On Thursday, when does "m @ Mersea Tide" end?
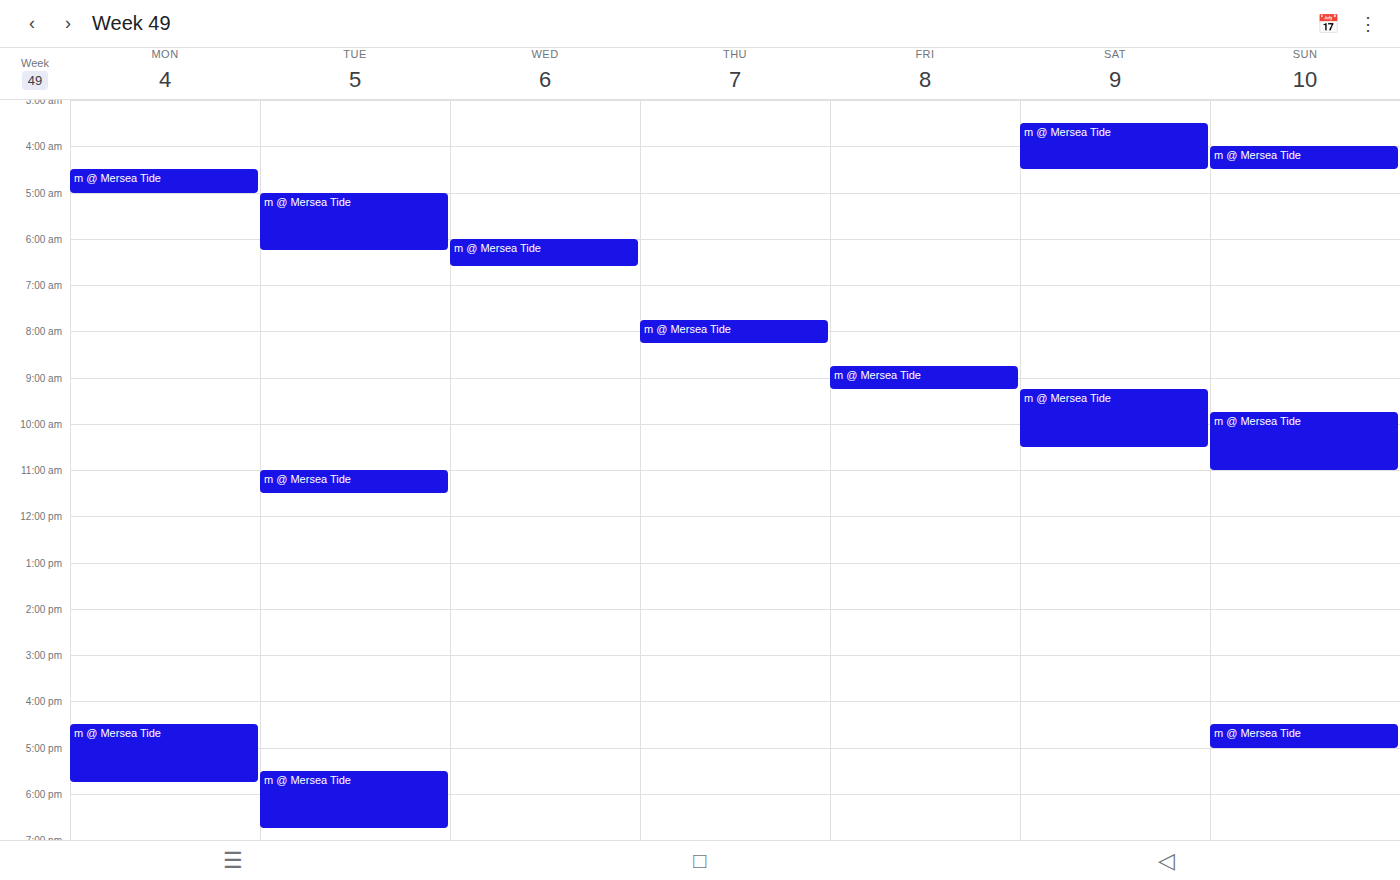
8:15 AM